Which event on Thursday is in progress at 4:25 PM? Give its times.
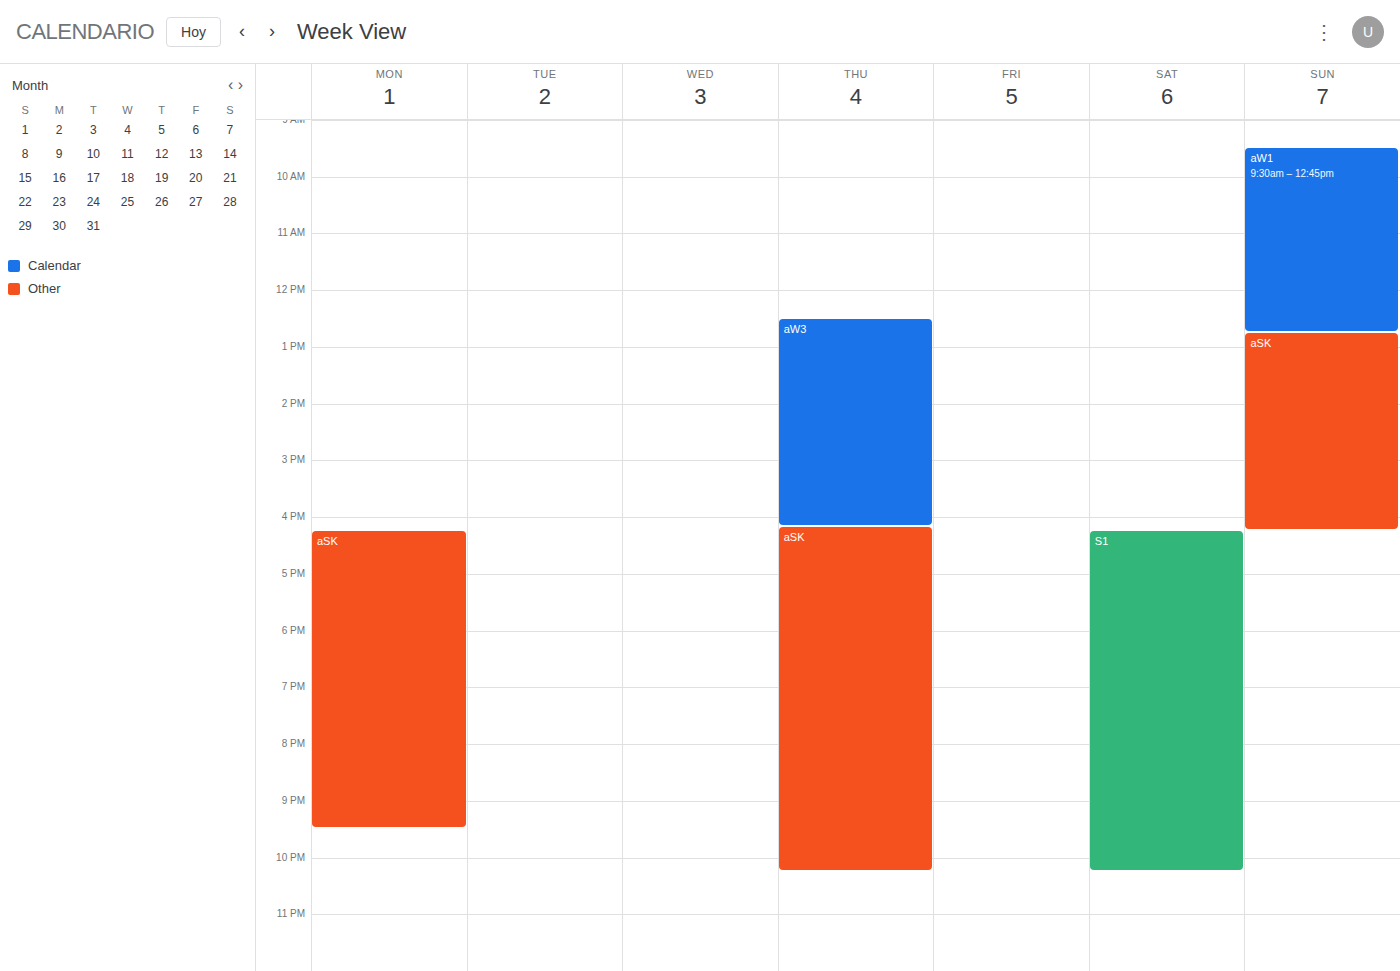
"aSK", 4:10 PM to 10:15 PM